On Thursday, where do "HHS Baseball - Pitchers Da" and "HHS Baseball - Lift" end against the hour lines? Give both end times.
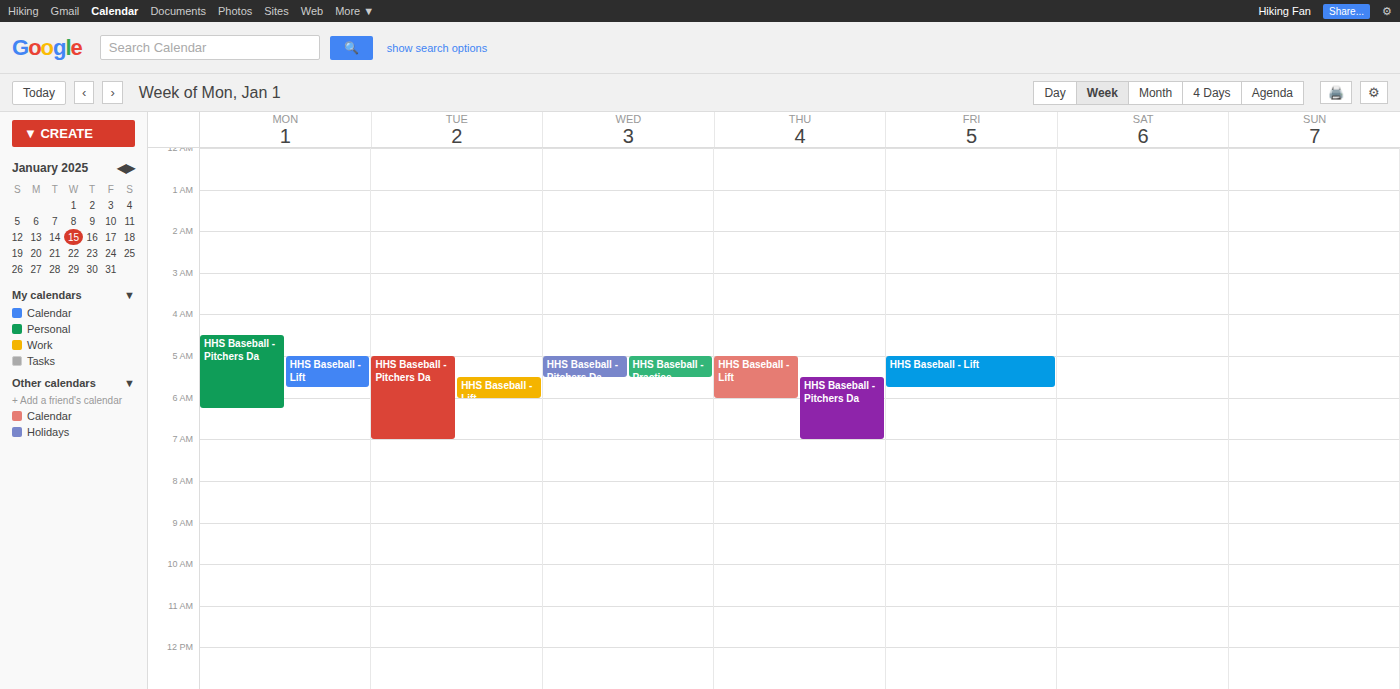
"HHS Baseball - Pitchers Da": 7:00 AM, exactly on the 7 AM line. "HHS Baseball - Lift": 6:00 AM, exactly on the 6 AM line.